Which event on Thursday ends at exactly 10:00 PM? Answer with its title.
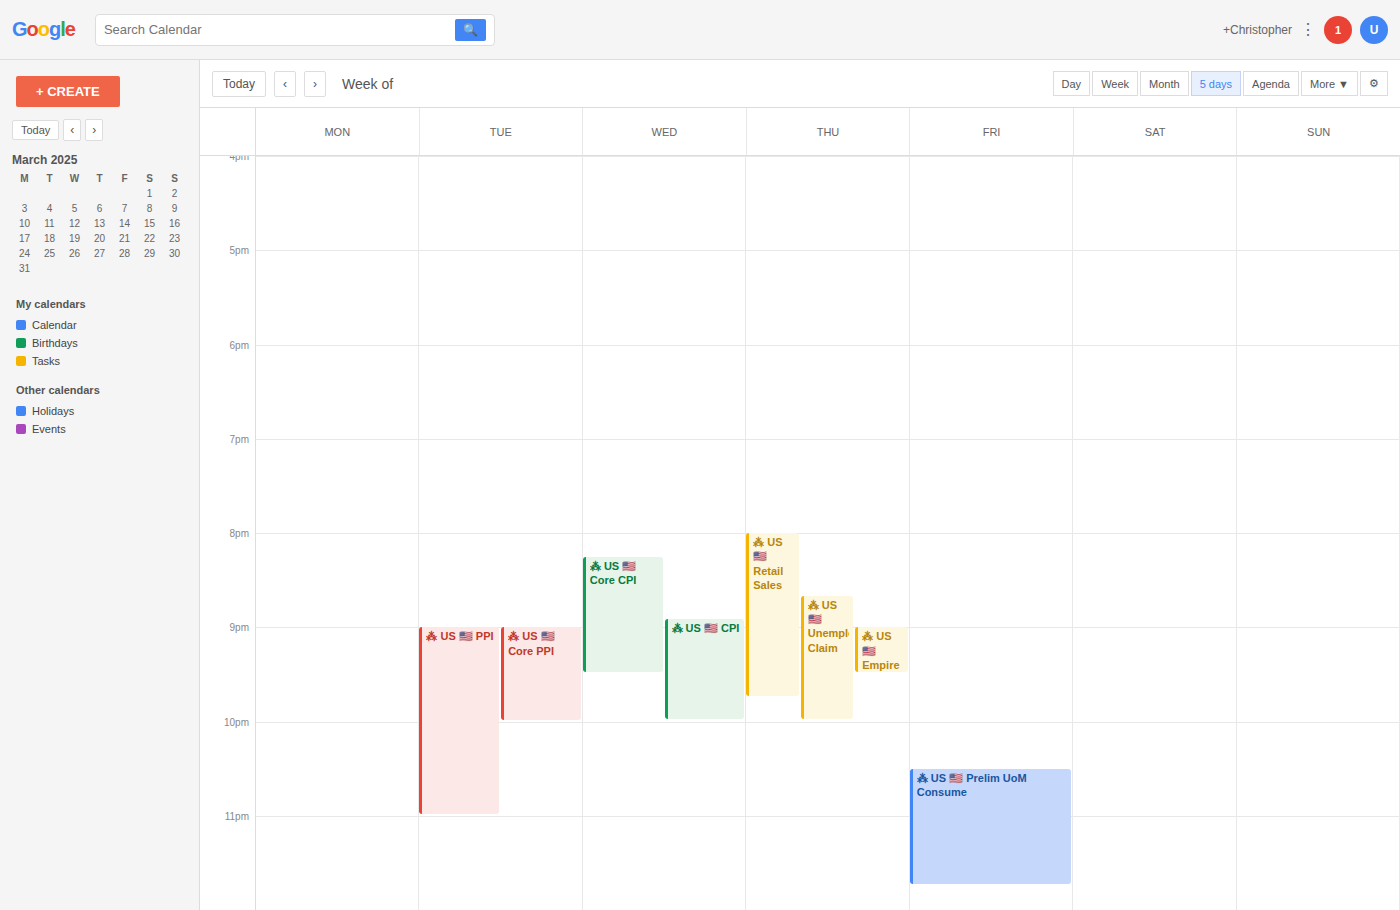
"⁂ US 🇺🇸 Unemployment Claim"